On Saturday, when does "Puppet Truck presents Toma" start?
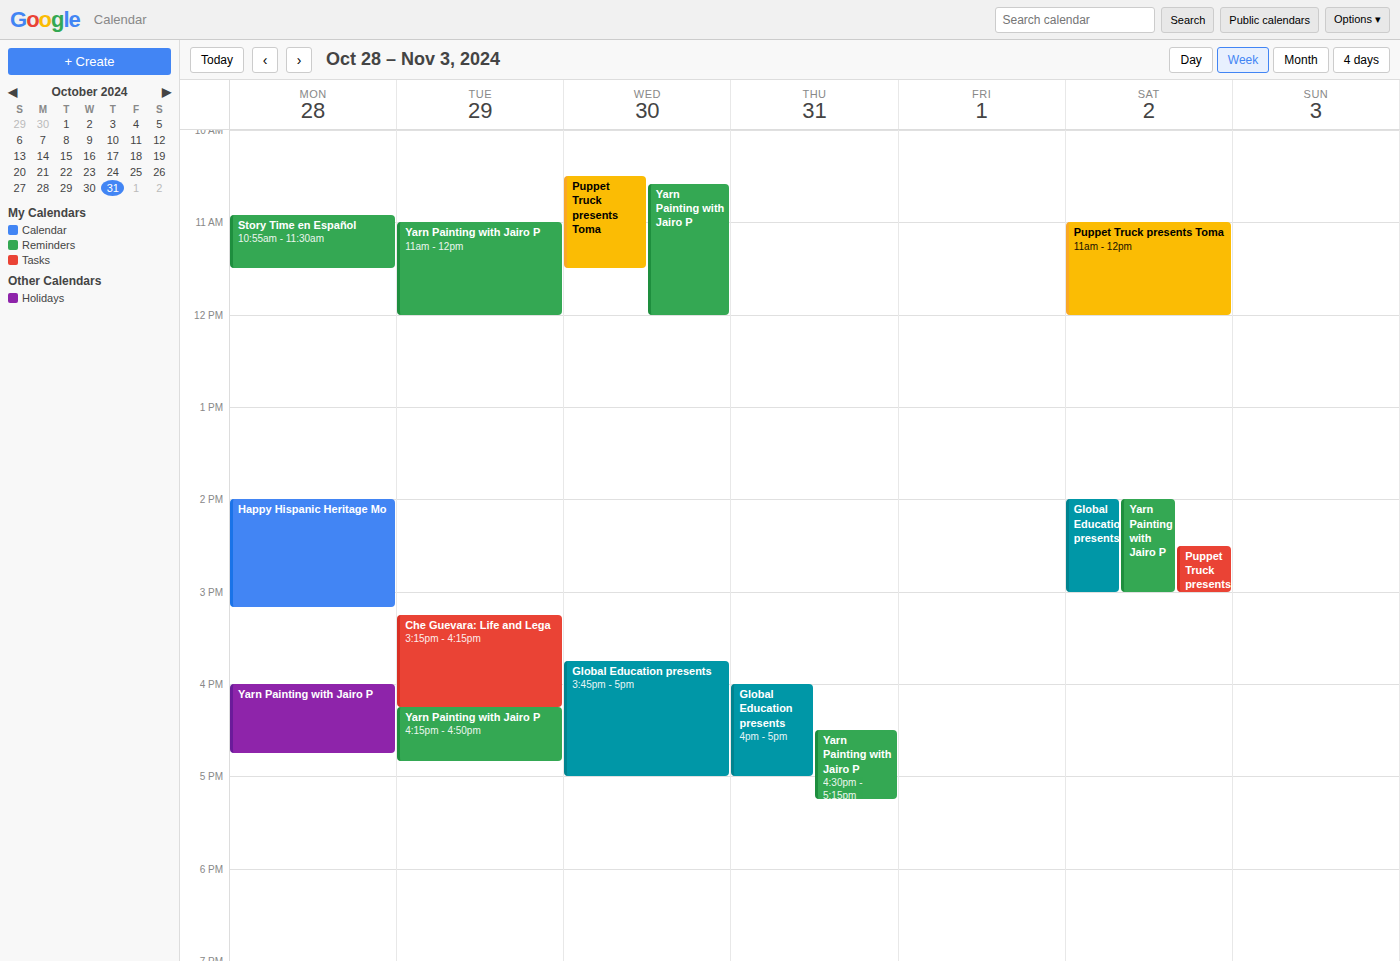
11:00 AM